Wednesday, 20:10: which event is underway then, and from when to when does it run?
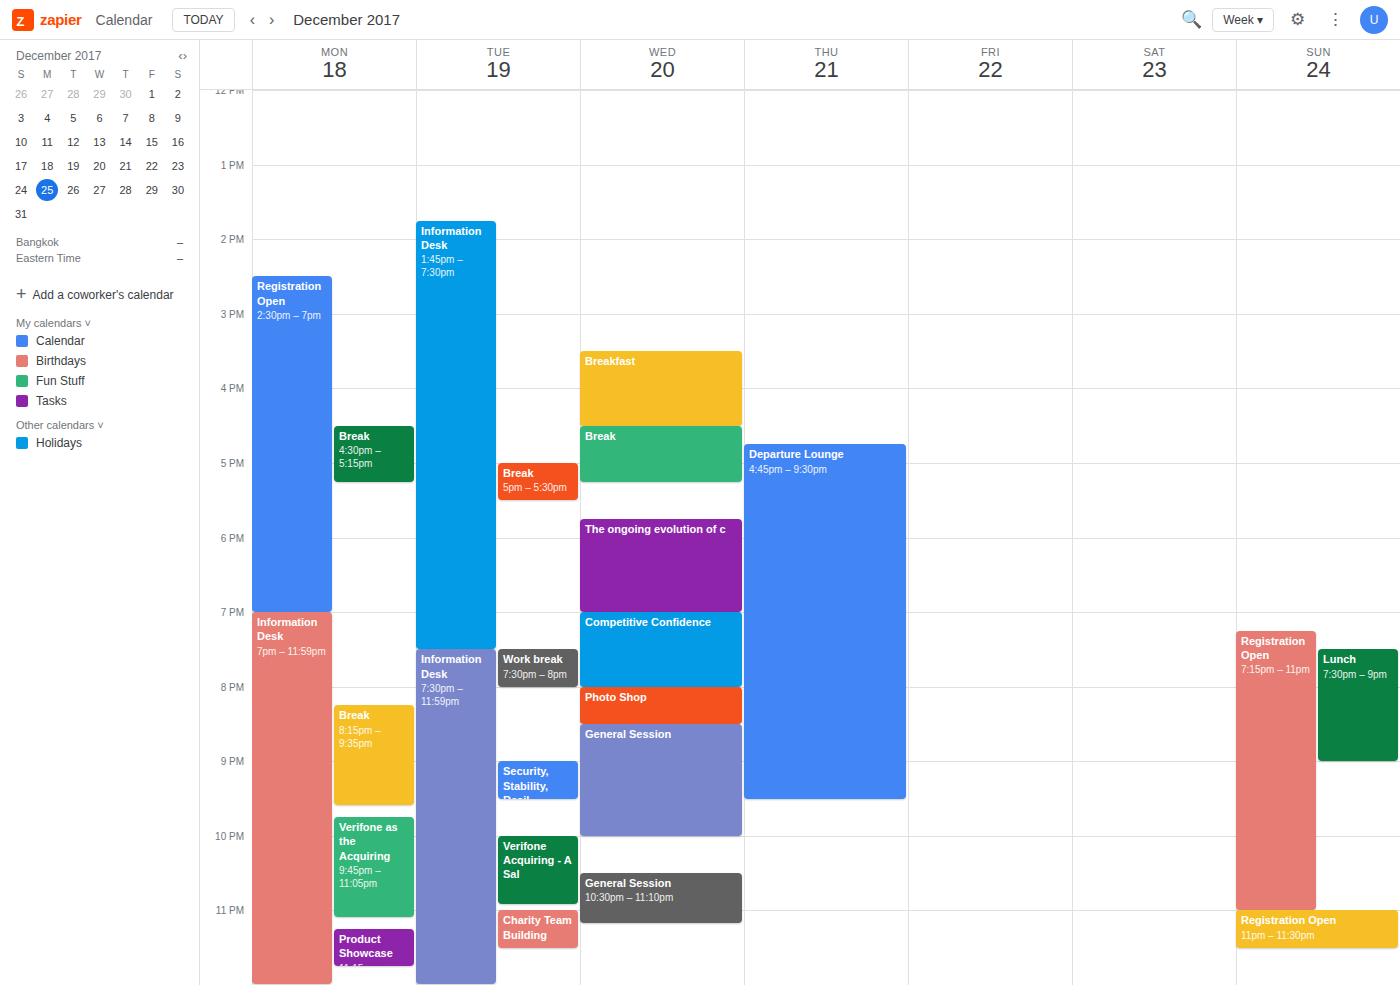
"Photo Shop", 20:00 to 20:30